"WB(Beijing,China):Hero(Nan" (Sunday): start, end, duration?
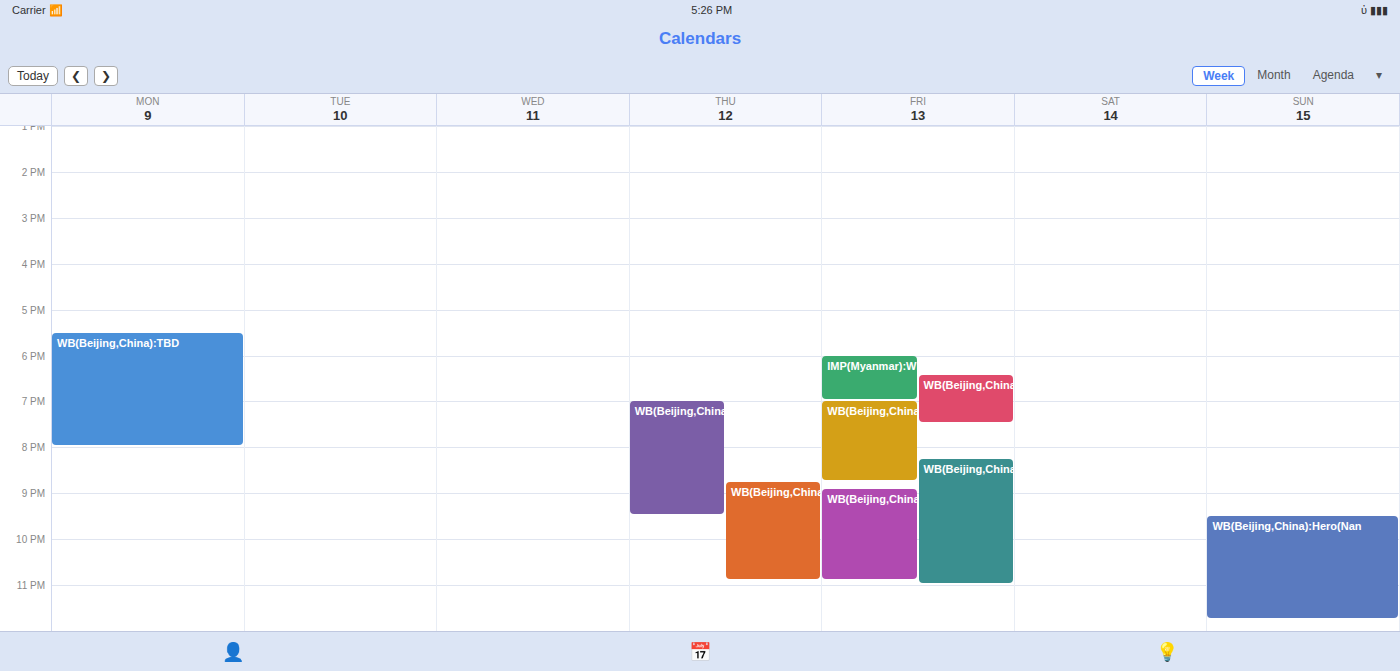
9:30 PM to 11:45 PM, 2 hours 15 minutes